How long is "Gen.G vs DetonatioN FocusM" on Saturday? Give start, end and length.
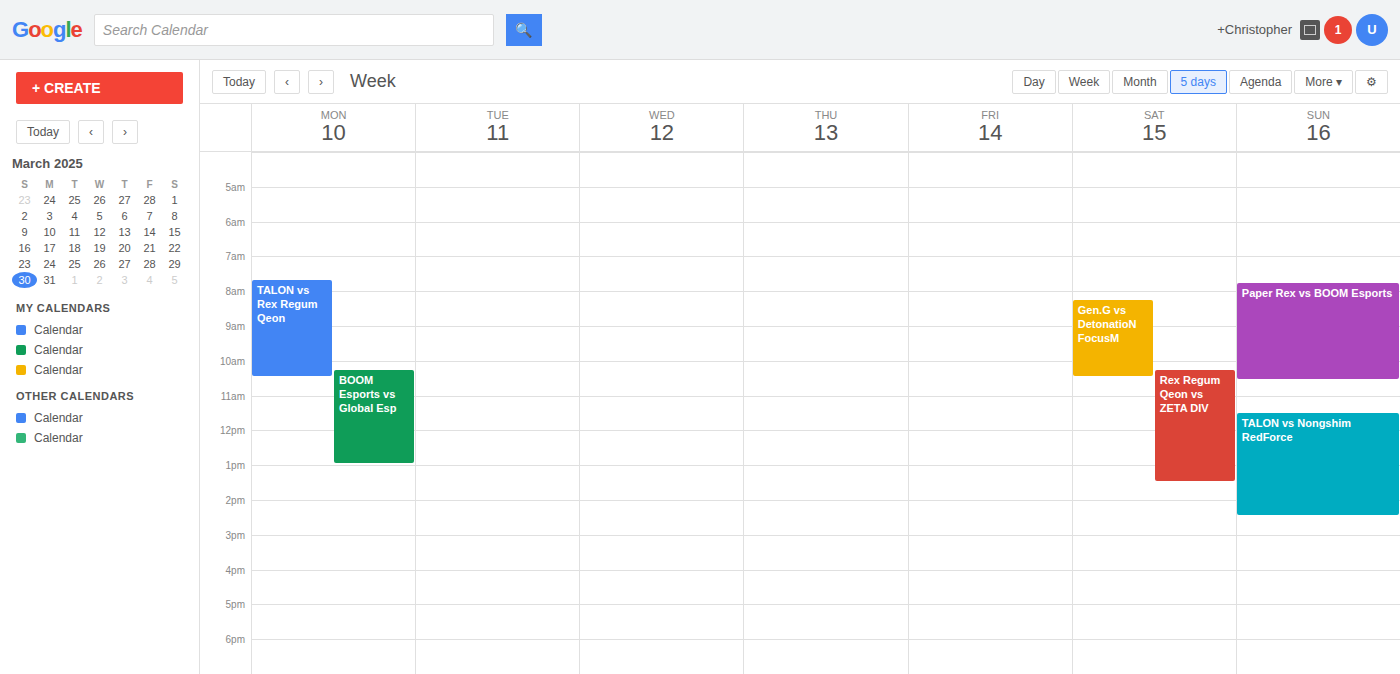
8:15 AM to 10:30 AM, 2 hours 15 minutes